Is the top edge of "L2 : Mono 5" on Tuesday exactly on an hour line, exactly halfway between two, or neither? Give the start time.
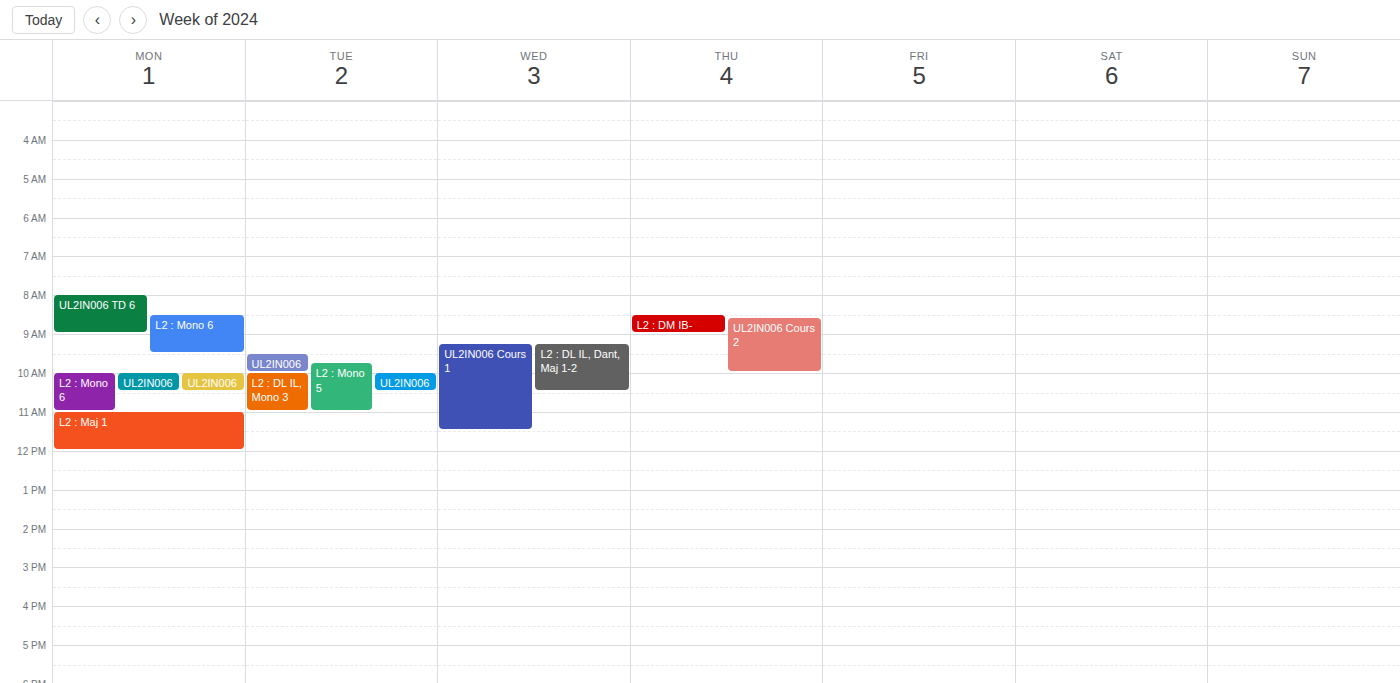
9:45 AM -- neither: three quarters of the way from the 9 AM line to the 10 AM line.